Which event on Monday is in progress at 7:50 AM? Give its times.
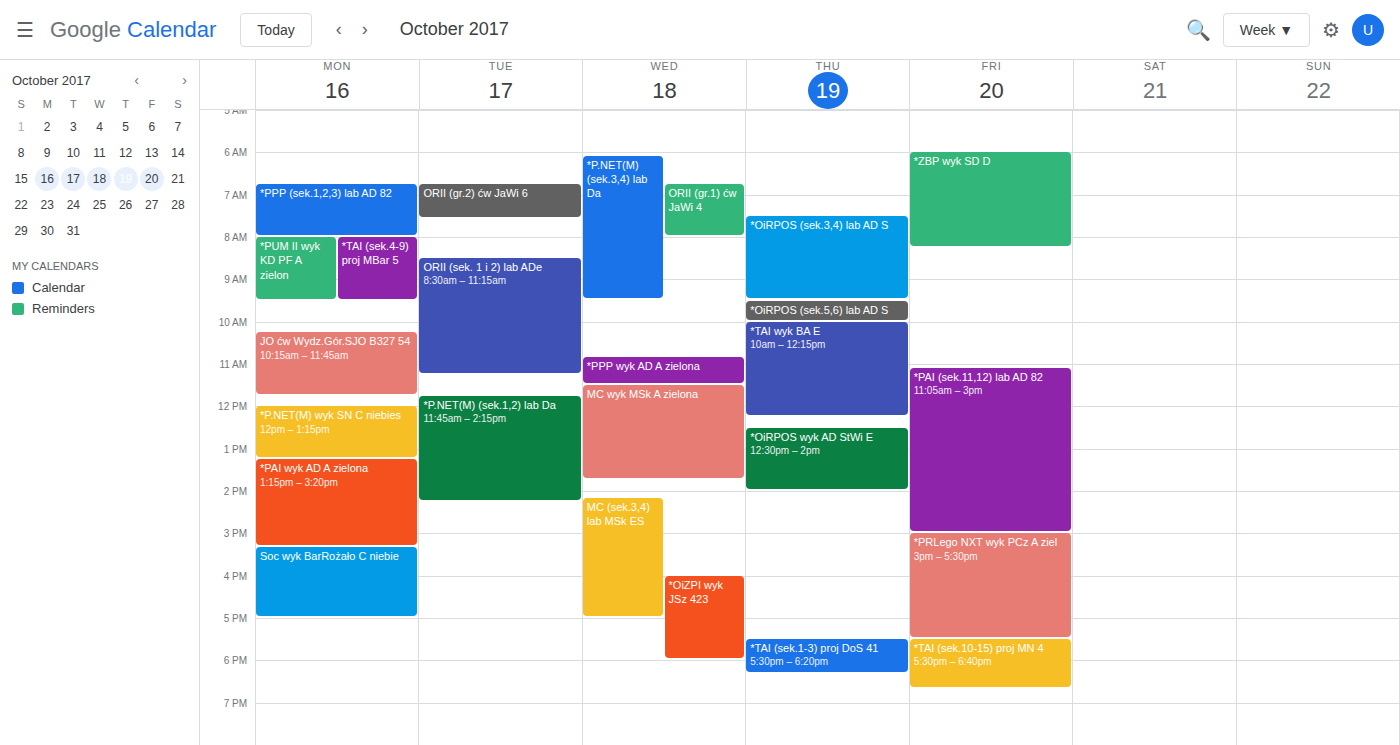
"*PPP (sek.1,2,3) lab AD 82", 6:45 AM to 8:00 AM